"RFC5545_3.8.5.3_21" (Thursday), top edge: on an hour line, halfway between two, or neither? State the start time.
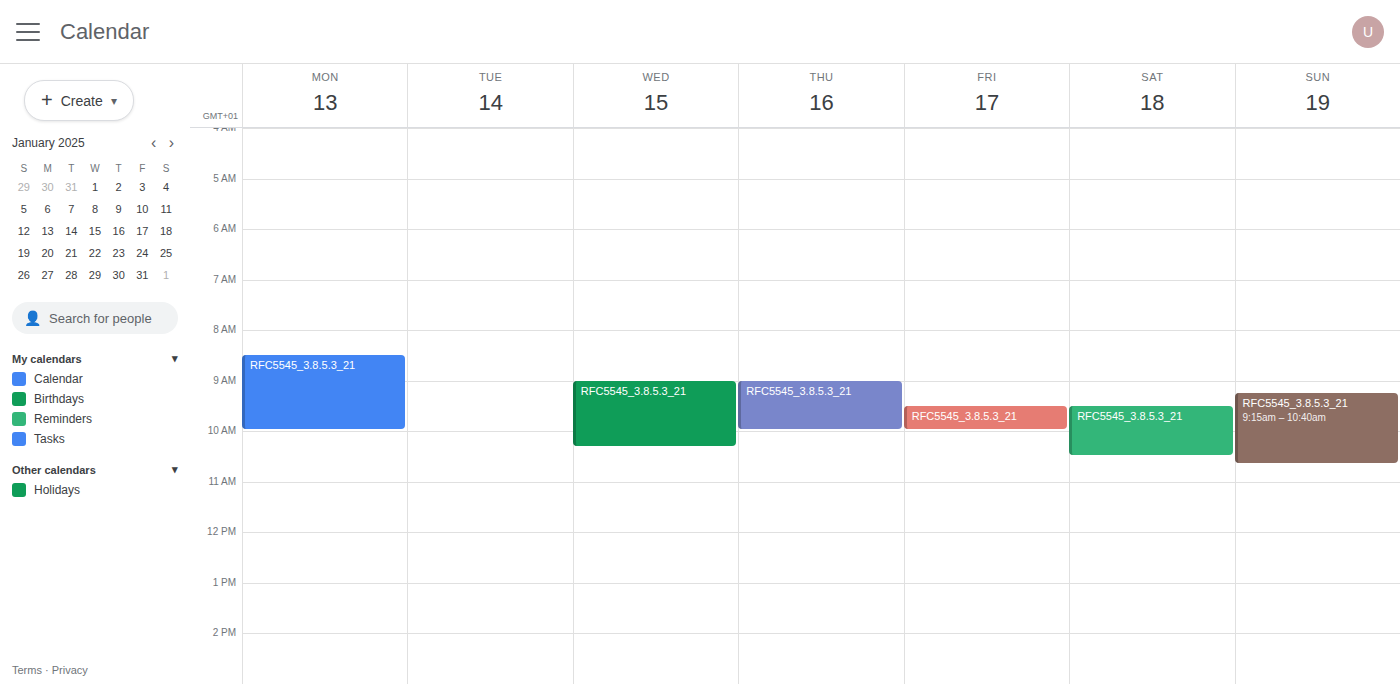
9:00 AM -- exactly on the 9 AM line.